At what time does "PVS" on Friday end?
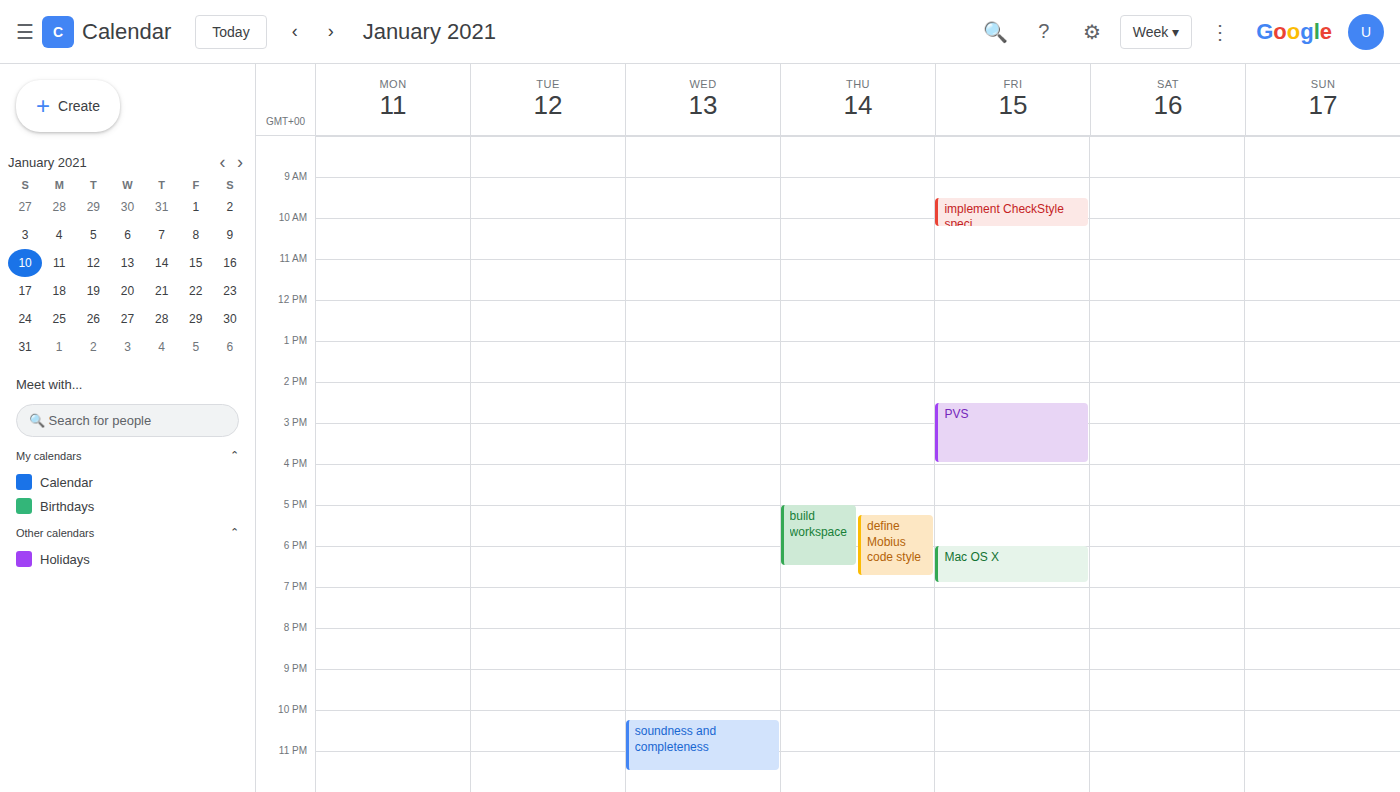
4:00 PM